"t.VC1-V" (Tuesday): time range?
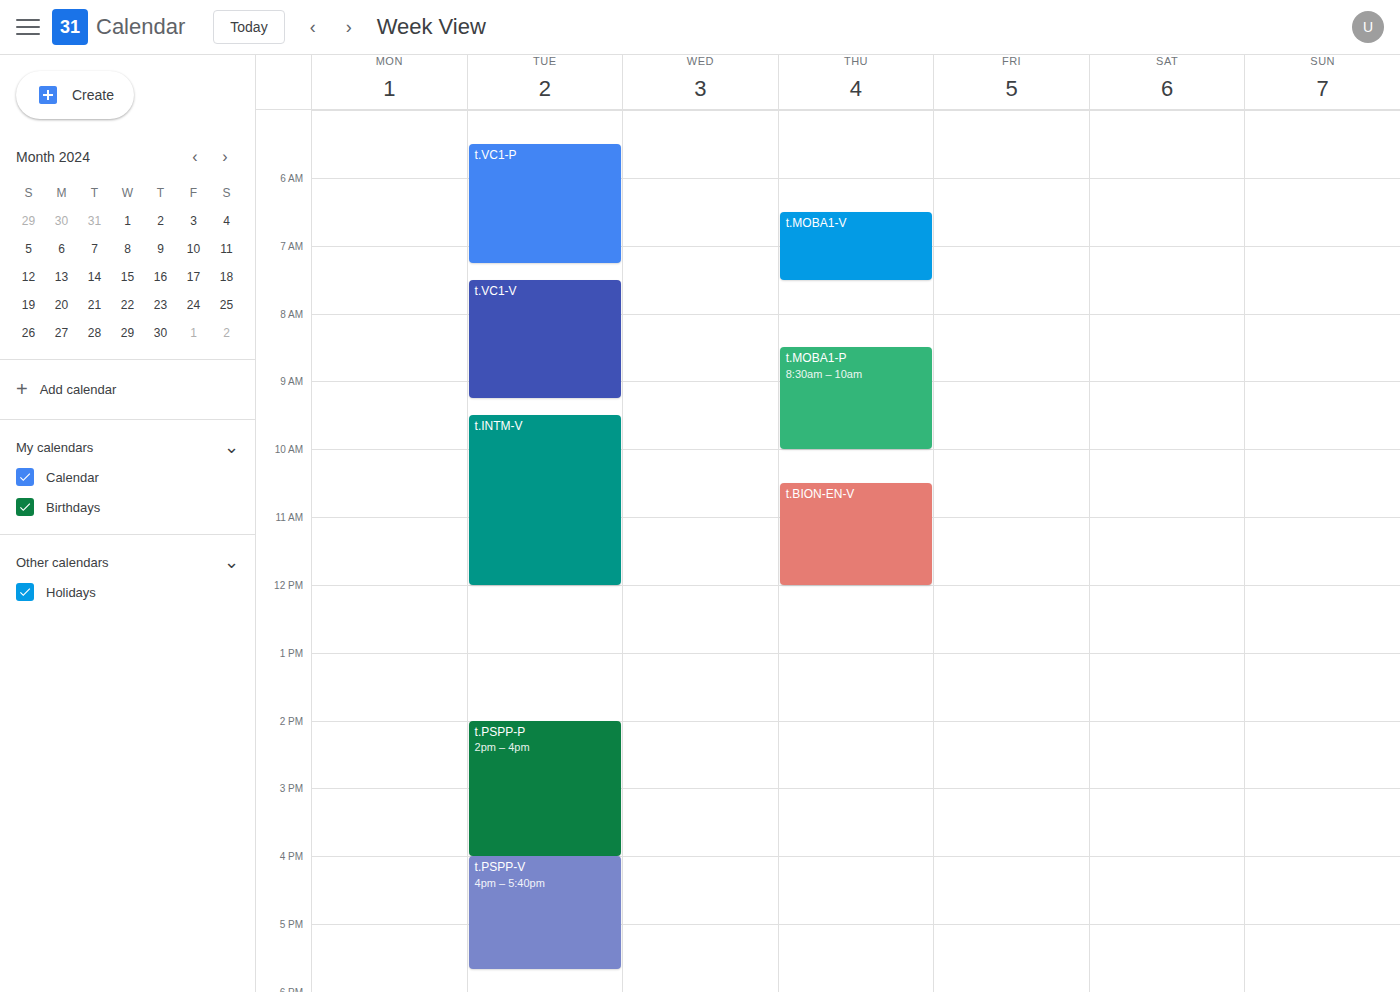
7:30 AM to 9:15 AM